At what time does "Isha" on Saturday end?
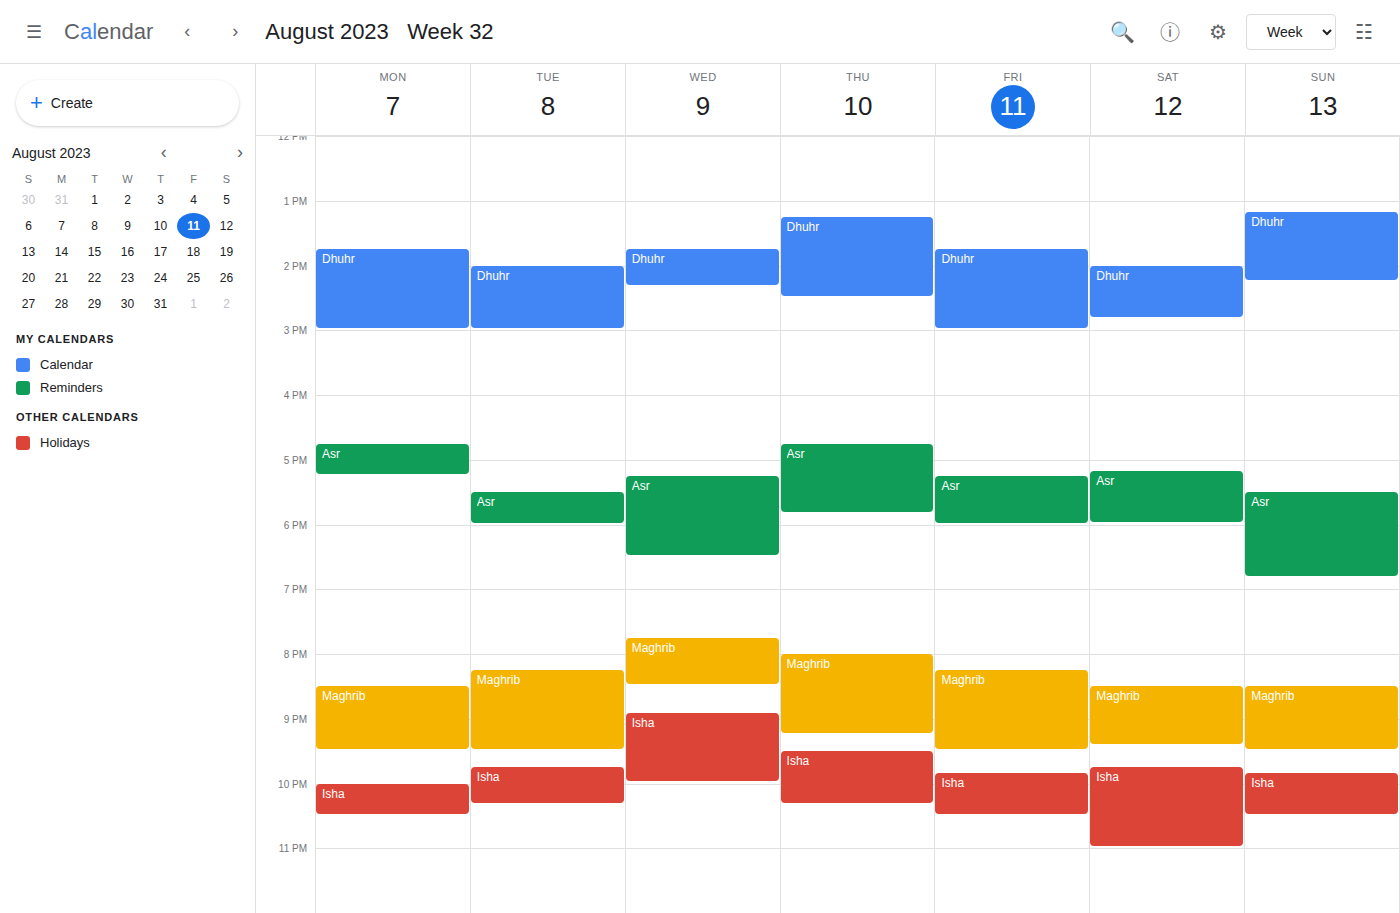
11:00 PM